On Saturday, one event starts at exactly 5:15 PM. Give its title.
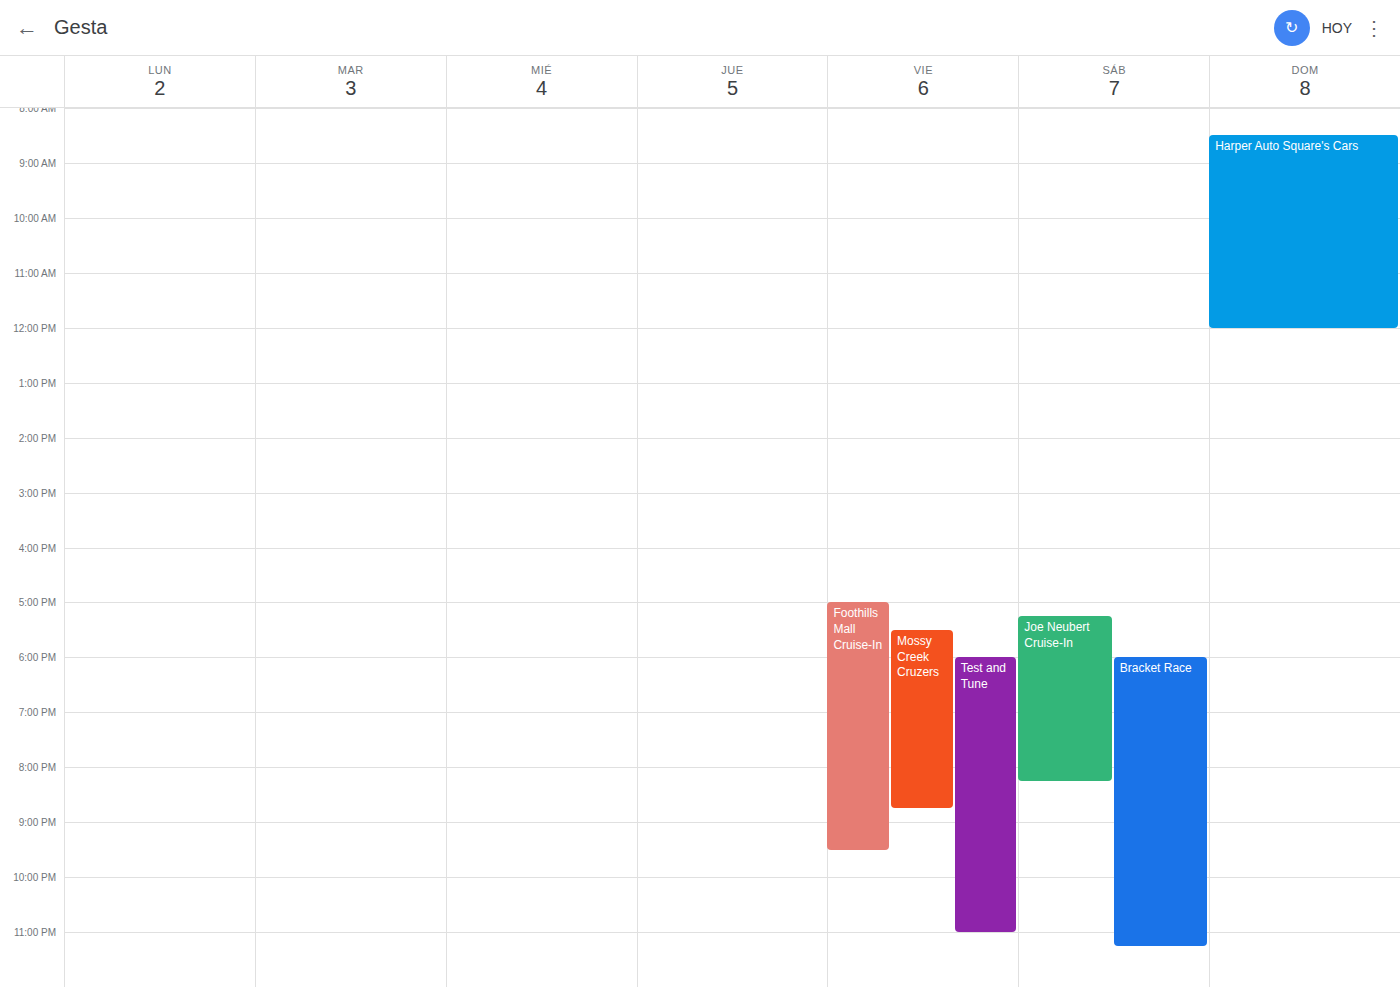
"Joe Neubert Cruise-In"